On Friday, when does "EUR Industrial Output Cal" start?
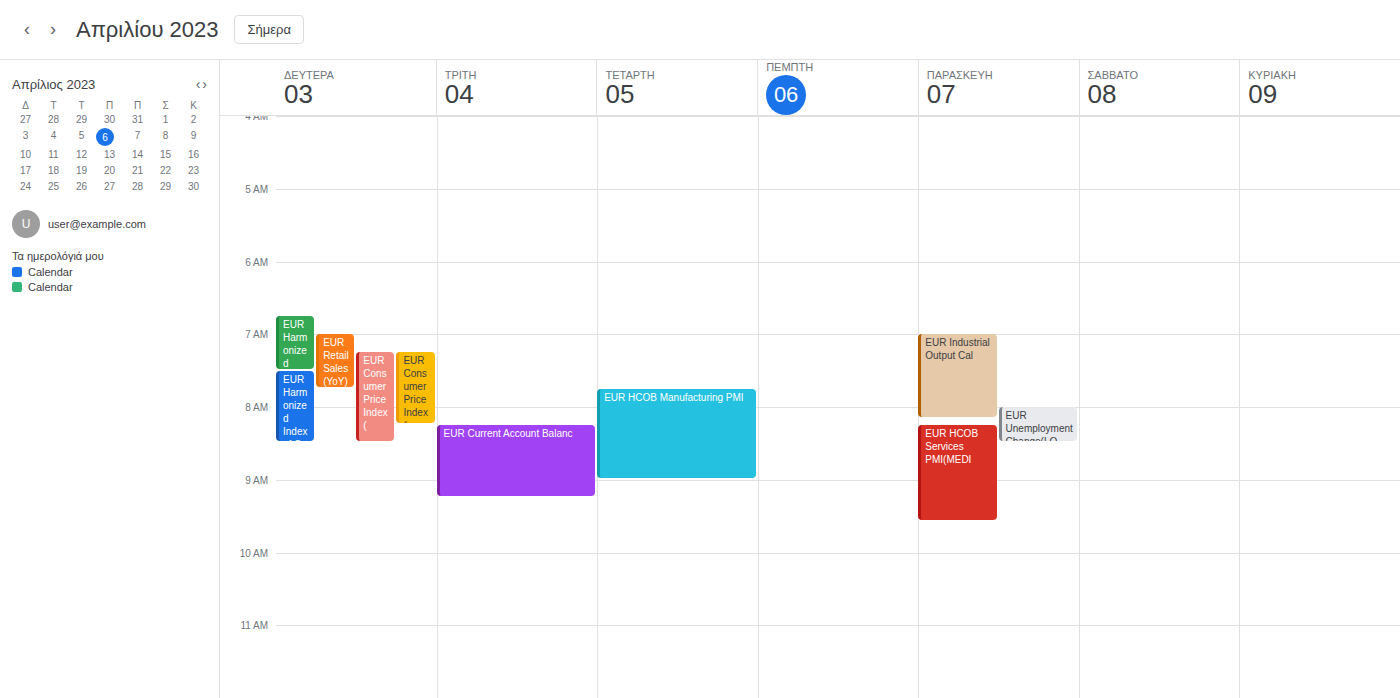
7:00 AM